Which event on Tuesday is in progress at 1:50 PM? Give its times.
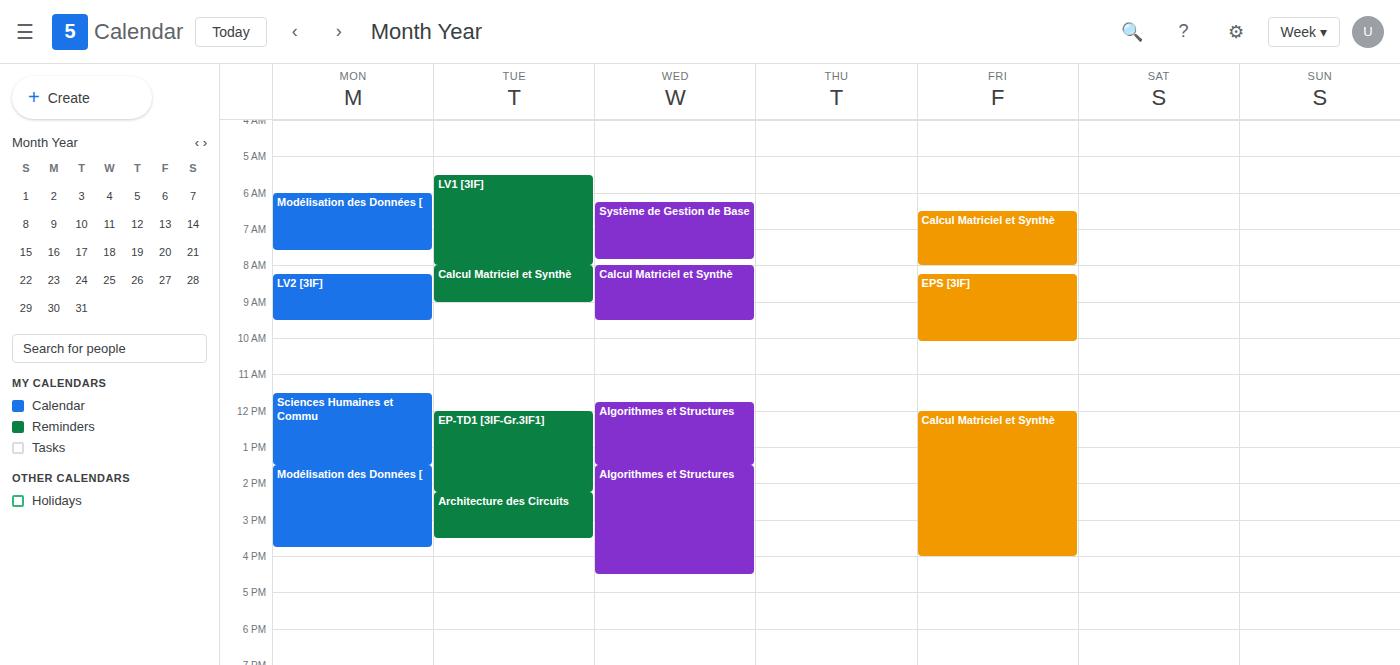
"EP-TD1 [3IF-Gr.3IF1]", 12:00 PM to 2:15 PM